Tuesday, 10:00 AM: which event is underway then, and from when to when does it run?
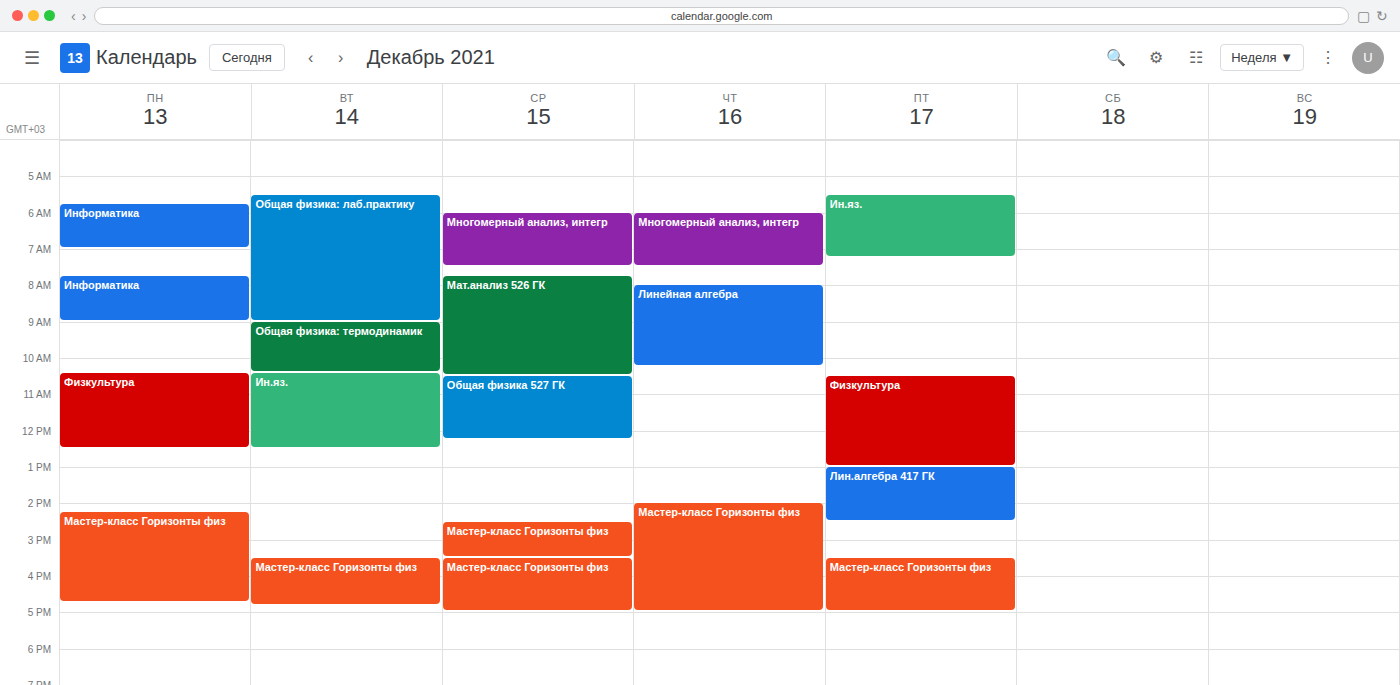
"Общая физика: термодинамик", 9:00 AM to 10:25 AM